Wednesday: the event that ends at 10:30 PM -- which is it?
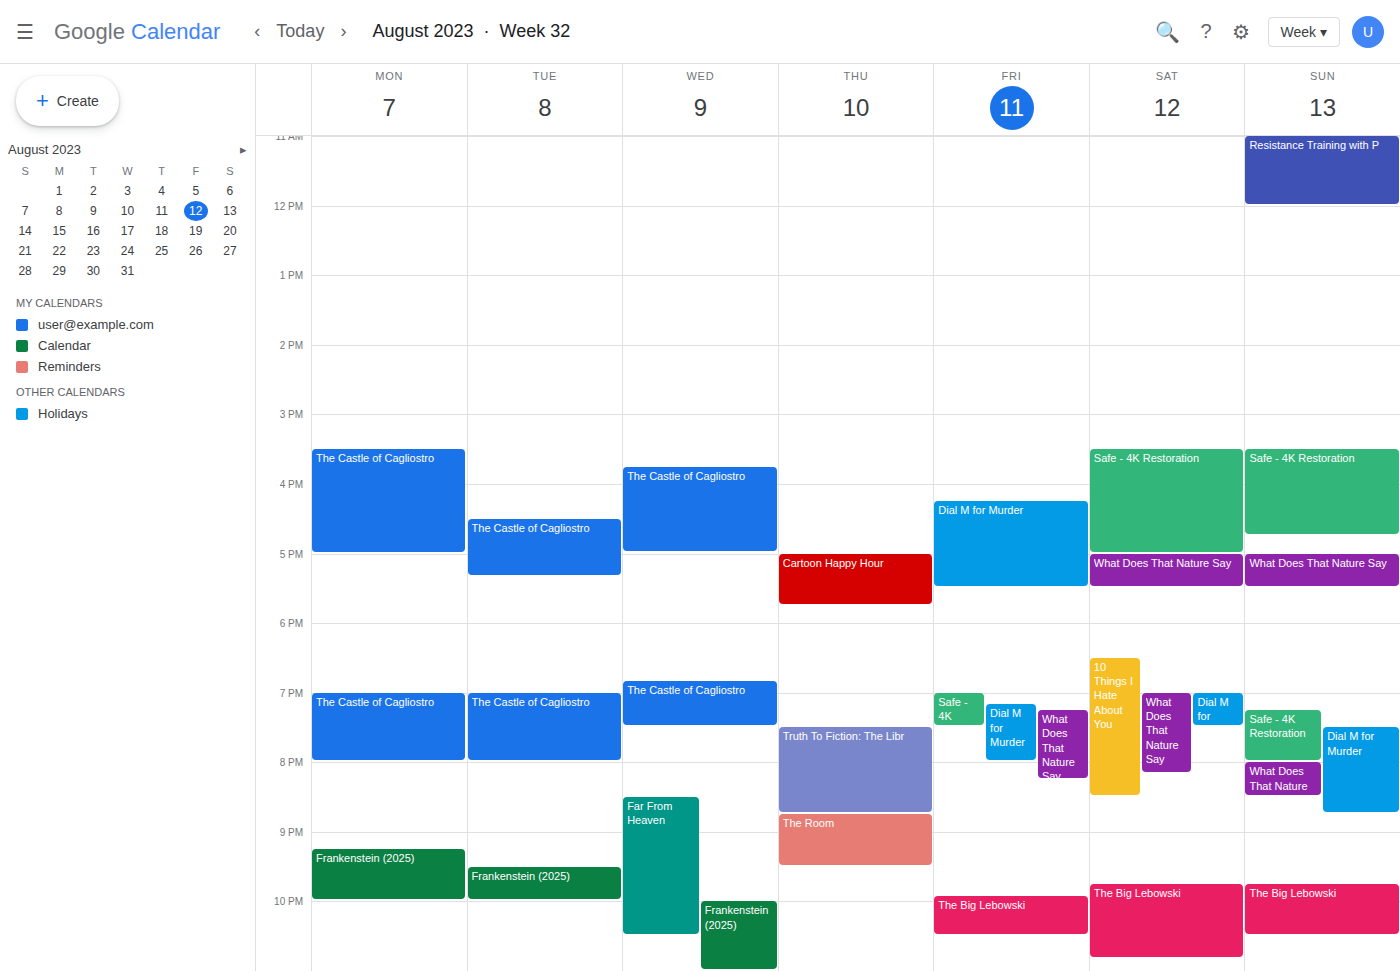
"Far From Heaven"